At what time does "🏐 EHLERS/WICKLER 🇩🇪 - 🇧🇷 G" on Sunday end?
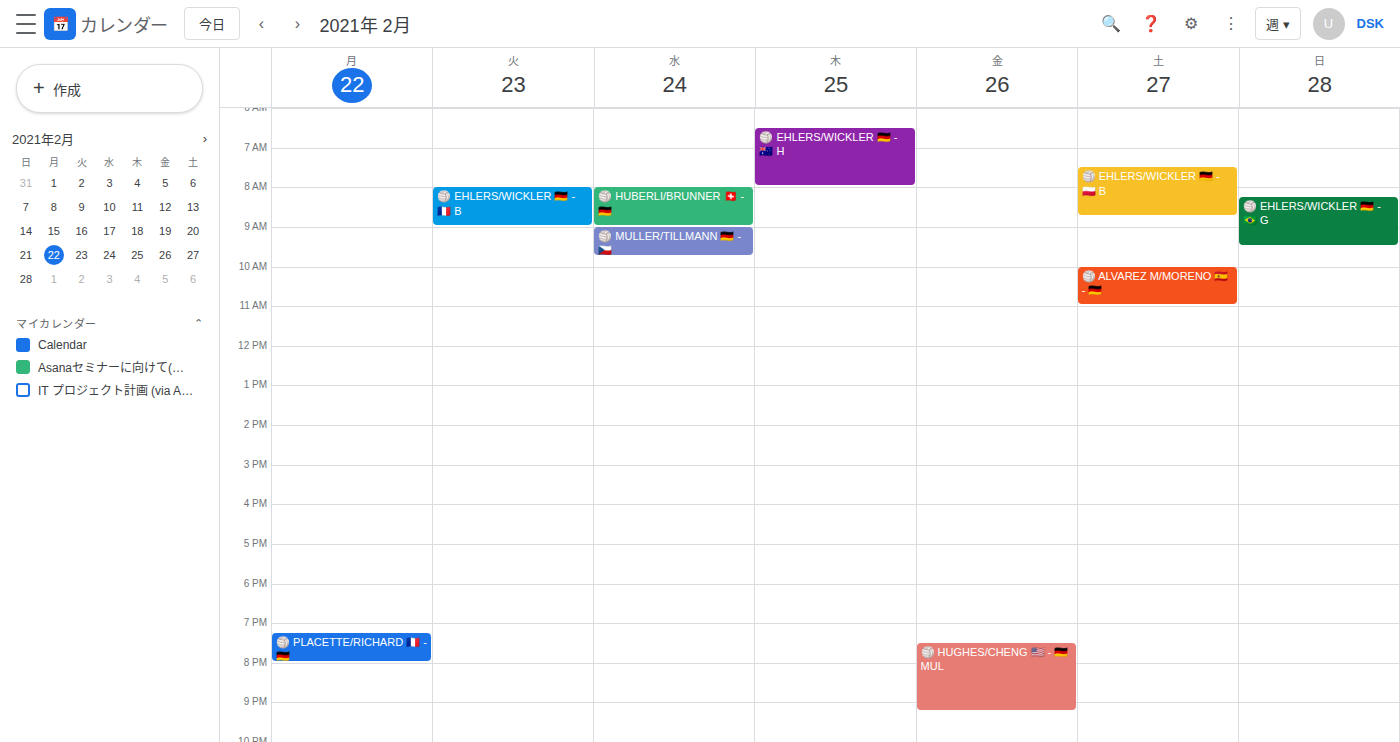
9:30 AM